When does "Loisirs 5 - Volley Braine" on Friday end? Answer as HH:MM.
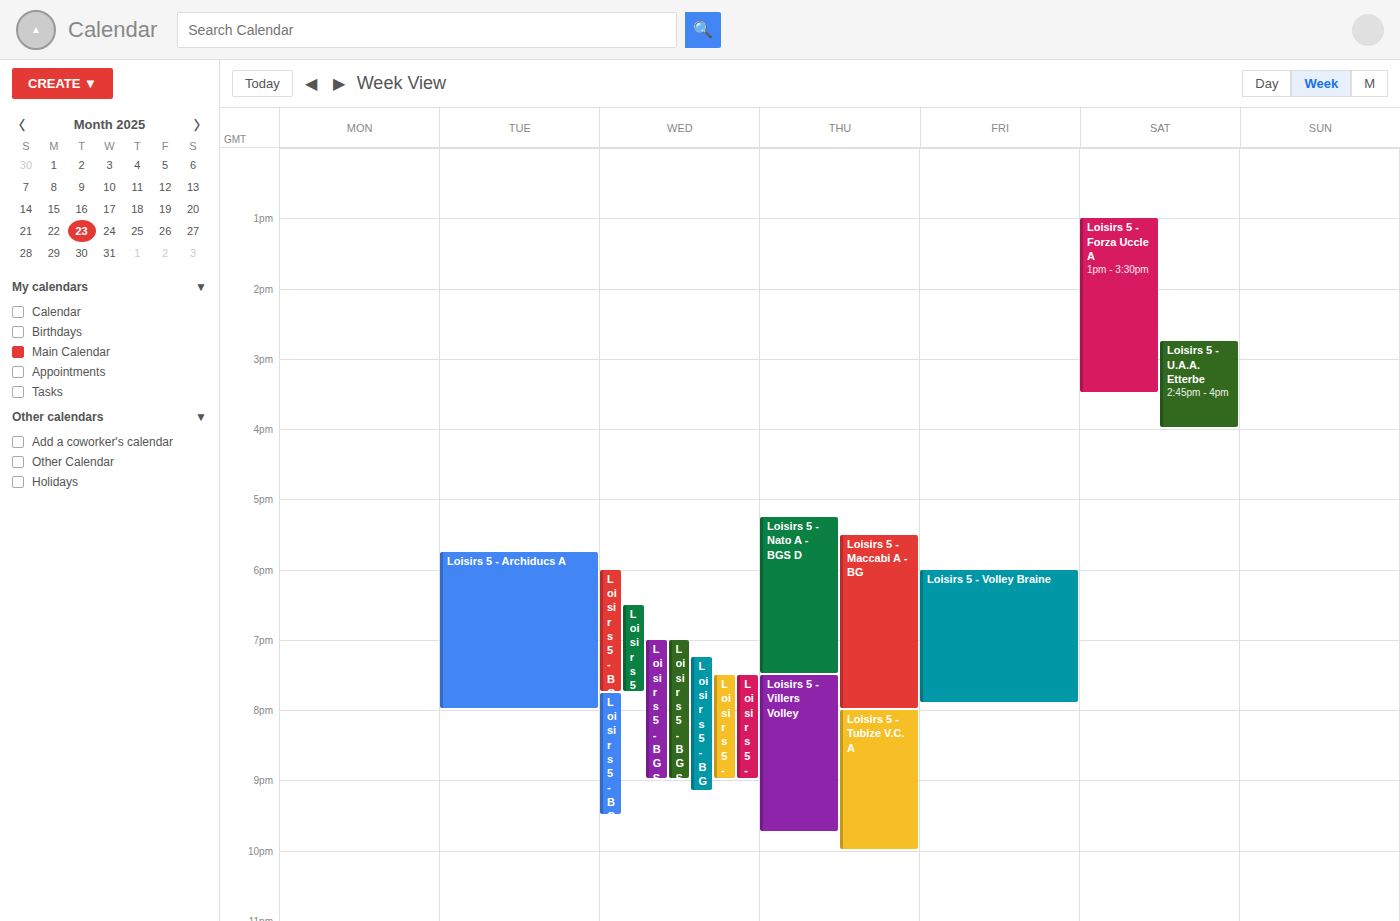
19:55